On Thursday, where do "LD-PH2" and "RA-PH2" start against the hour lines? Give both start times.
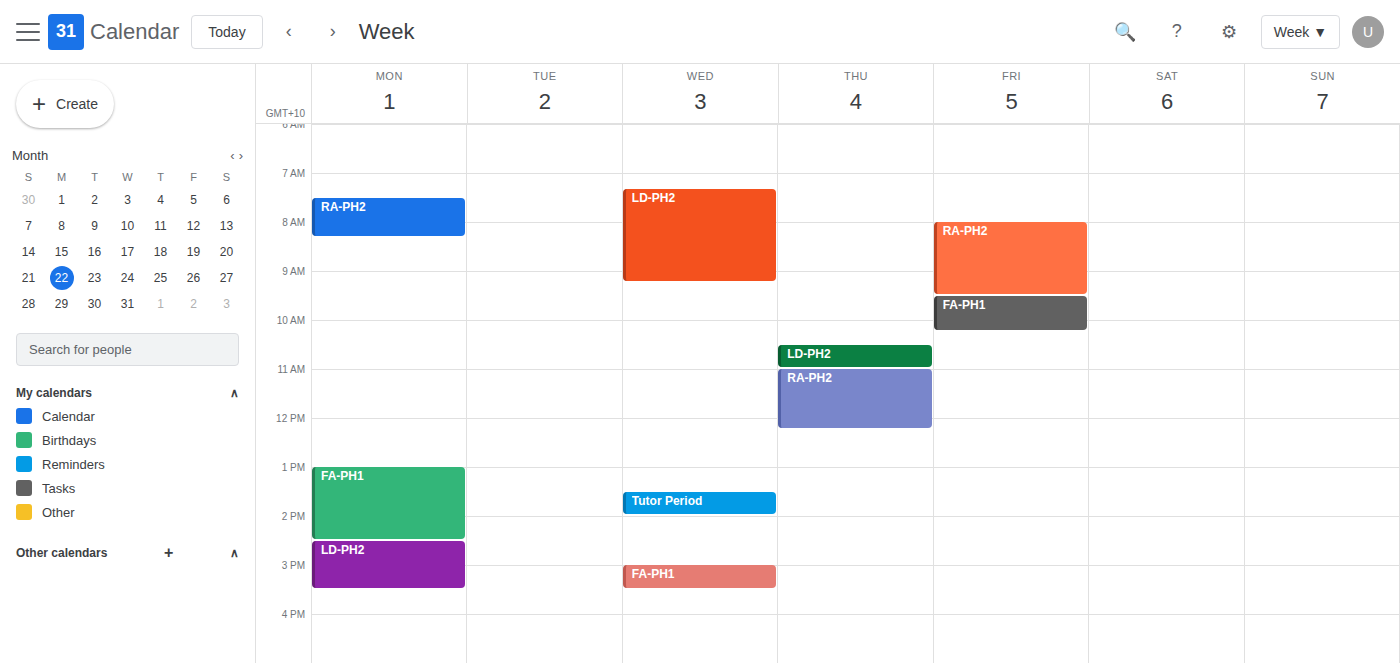
"LD-PH2": 10:30 AM, halfway between the 10 AM and 11 AM lines. "RA-PH2": 11:00 AM, exactly on the 11 AM line.